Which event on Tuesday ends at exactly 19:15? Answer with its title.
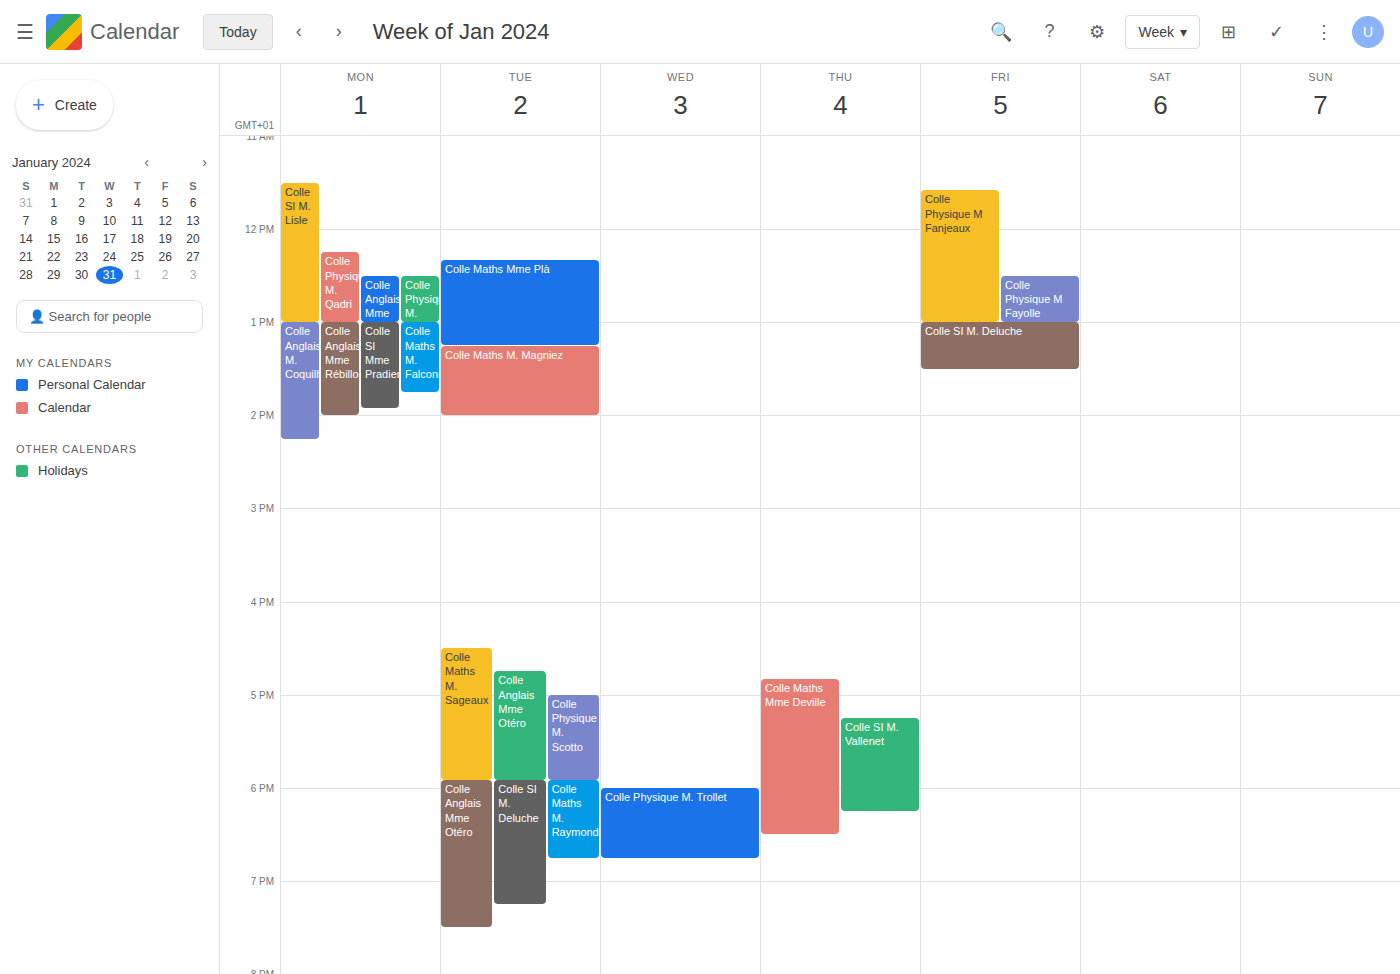
"Colle SI M. Deluche"